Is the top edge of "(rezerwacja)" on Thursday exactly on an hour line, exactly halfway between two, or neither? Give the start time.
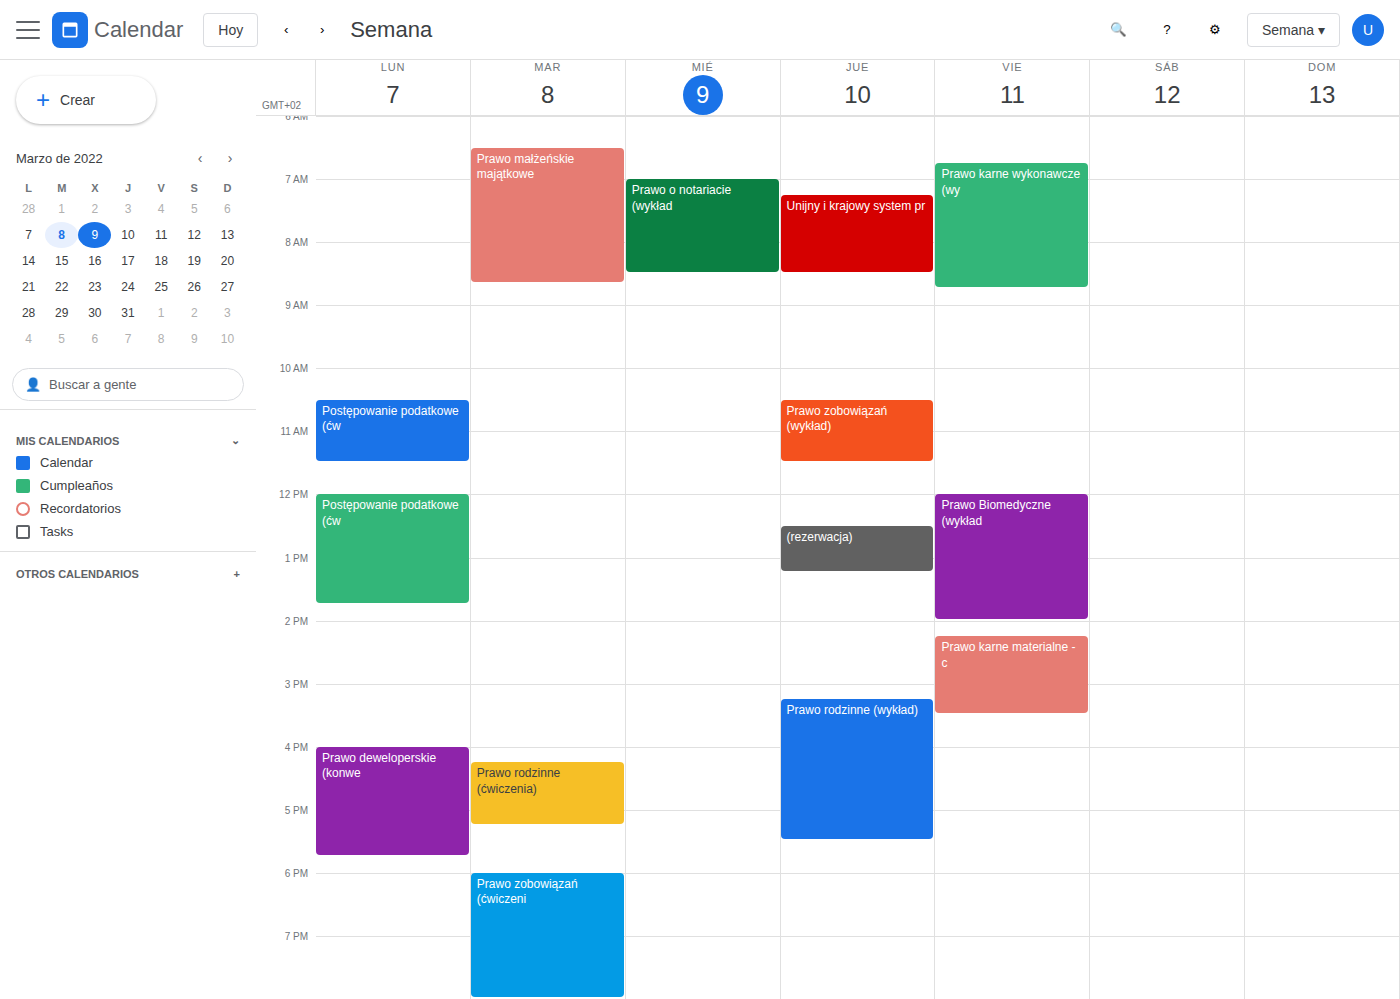
12:30 PM -- halfway between the 12 PM and 1 PM lines.